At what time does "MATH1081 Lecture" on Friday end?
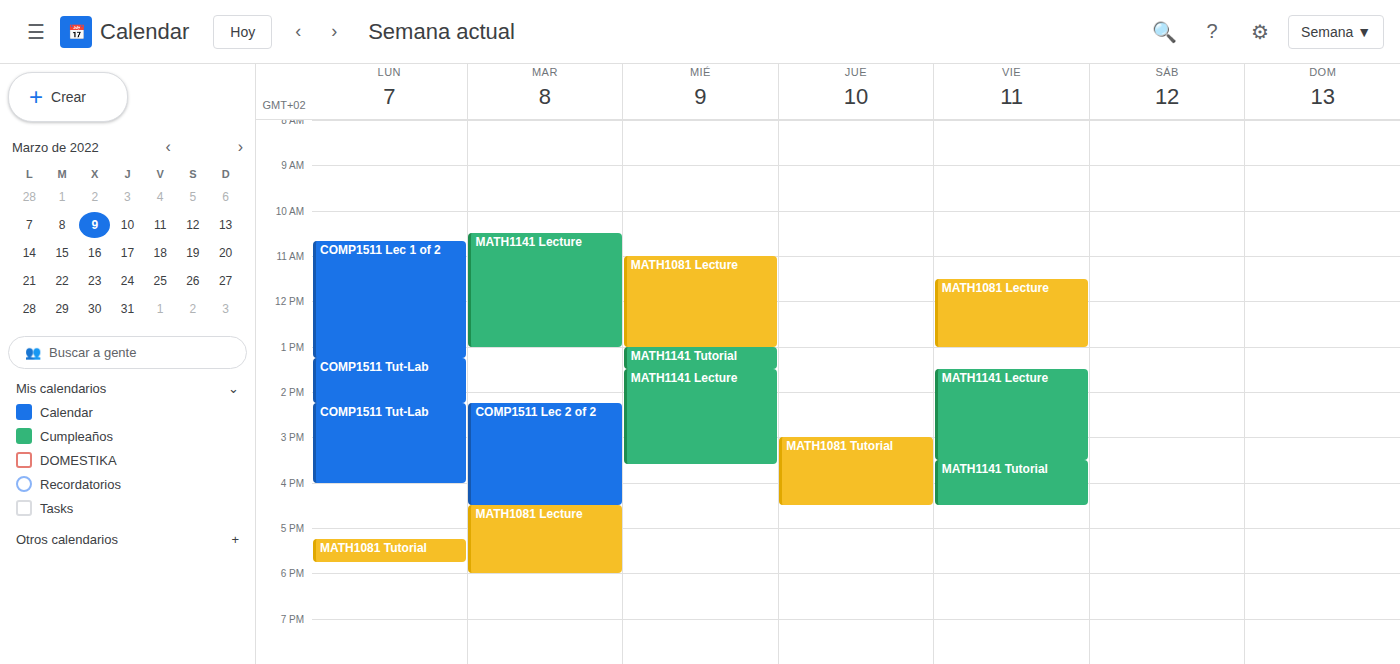
1:00 PM